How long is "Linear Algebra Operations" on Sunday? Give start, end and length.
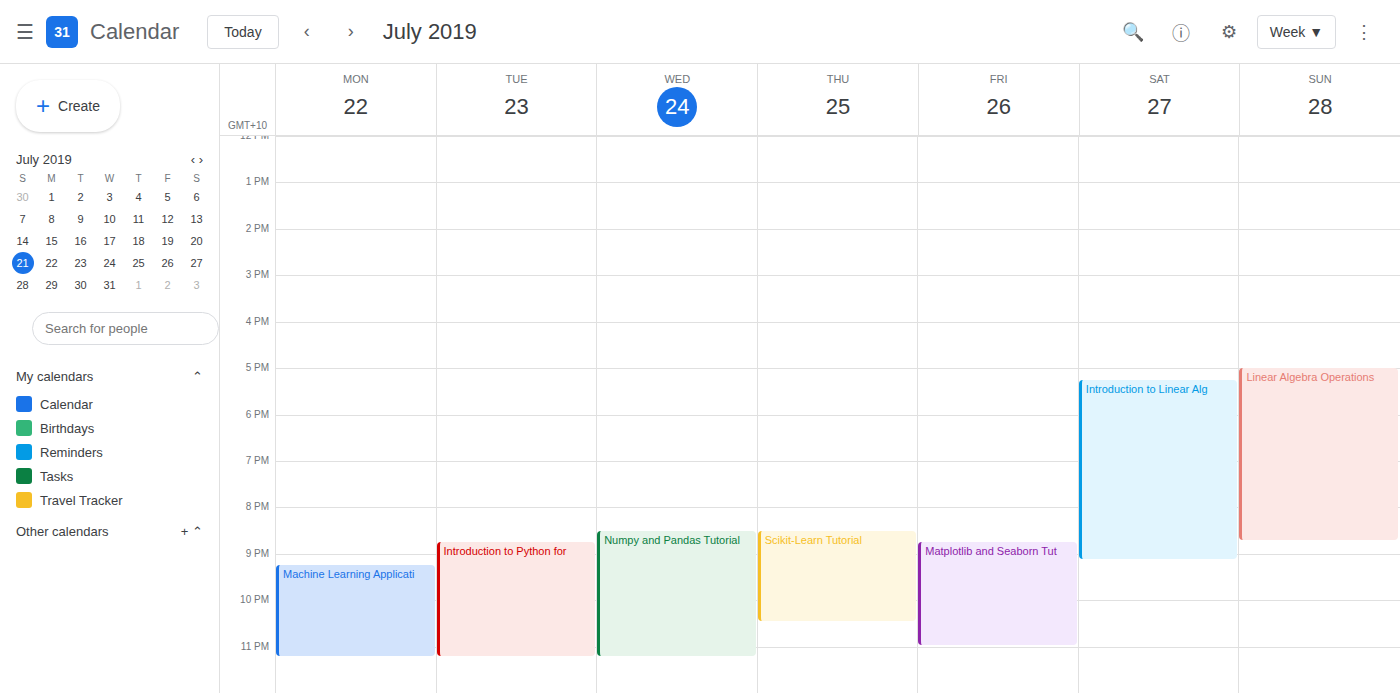
5:00 PM to 8:45 PM, 3 hours 45 minutes